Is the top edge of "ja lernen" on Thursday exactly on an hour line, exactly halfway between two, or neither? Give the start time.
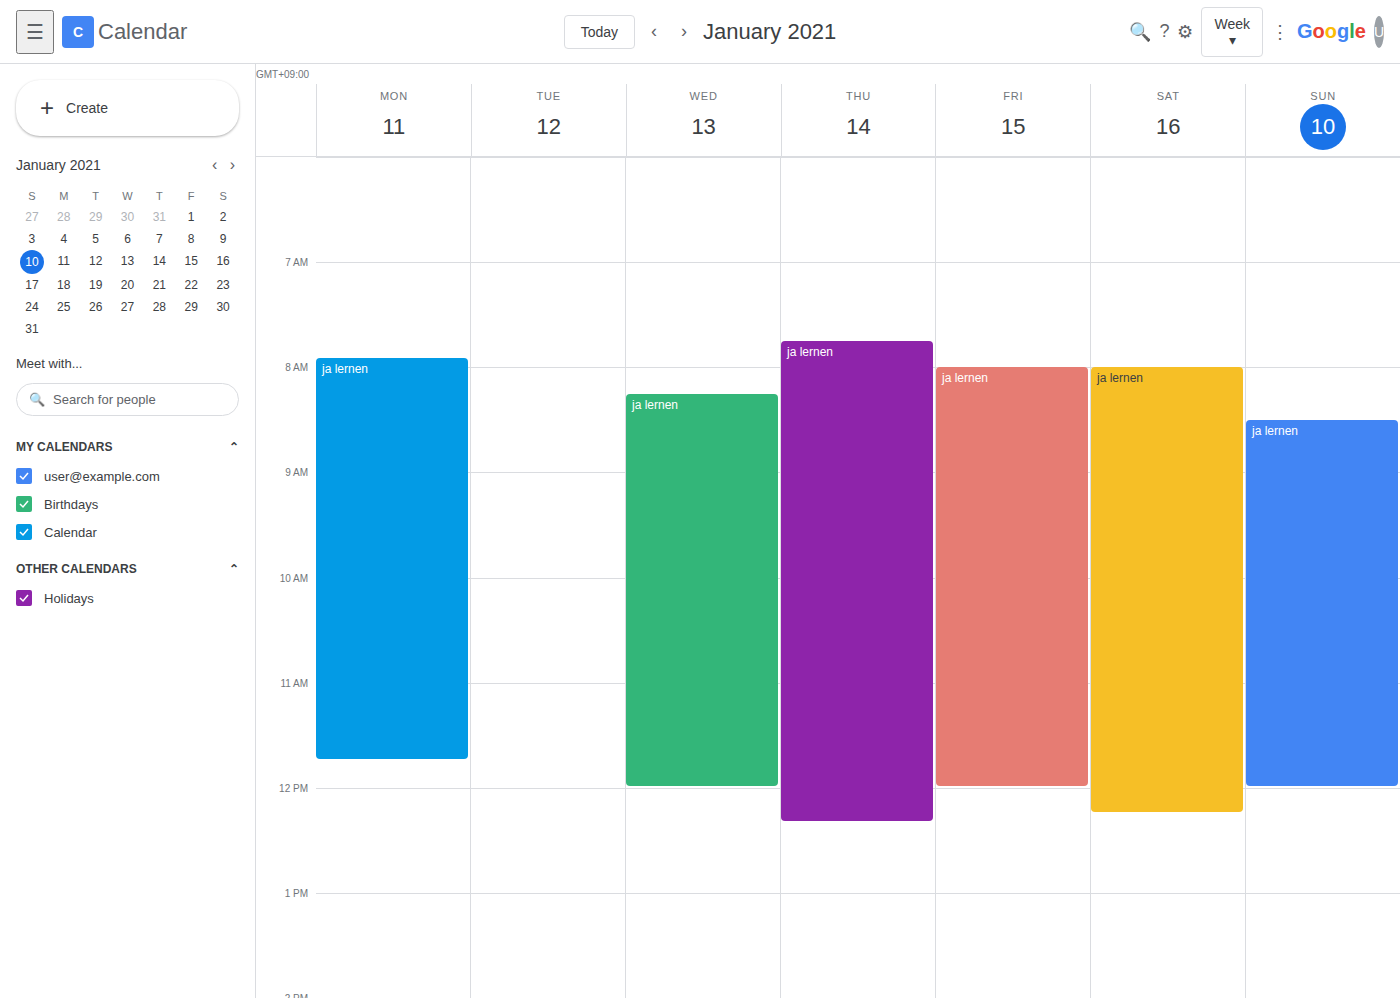
7:45 AM -- neither: three quarters of the way from the 7 AM line to the 8 AM line.